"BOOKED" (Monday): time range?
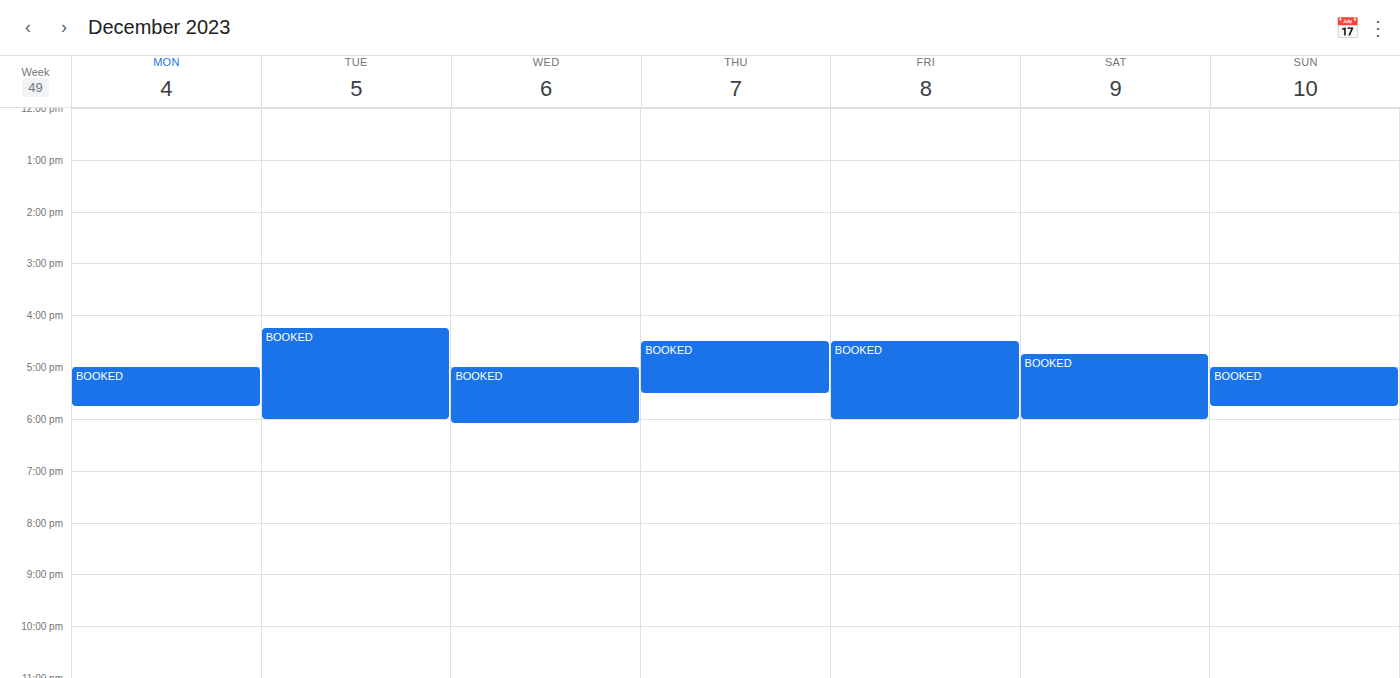
5:00 PM to 5:45 PM